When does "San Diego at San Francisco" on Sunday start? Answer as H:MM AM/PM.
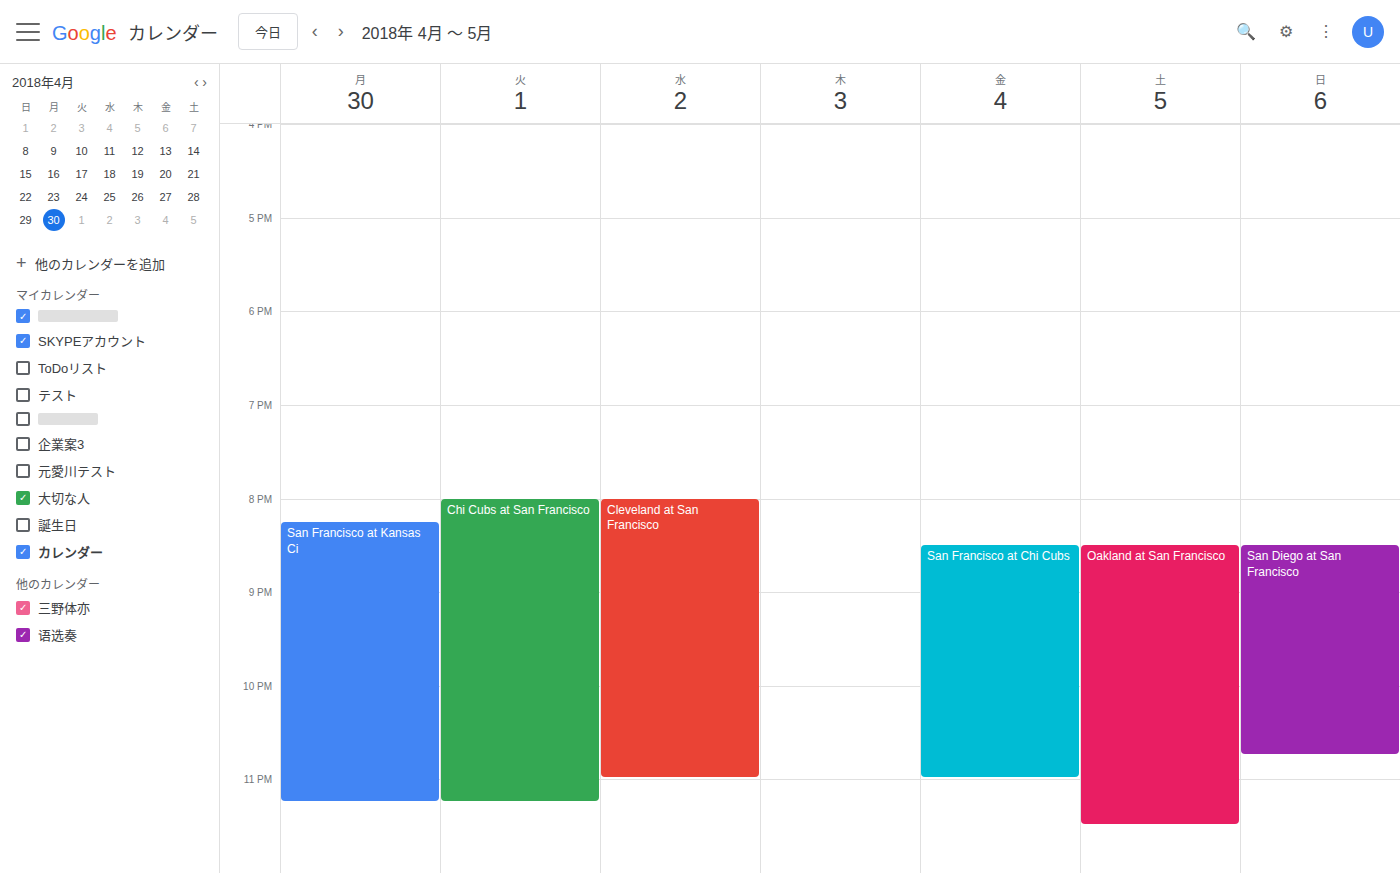
8:30 PM